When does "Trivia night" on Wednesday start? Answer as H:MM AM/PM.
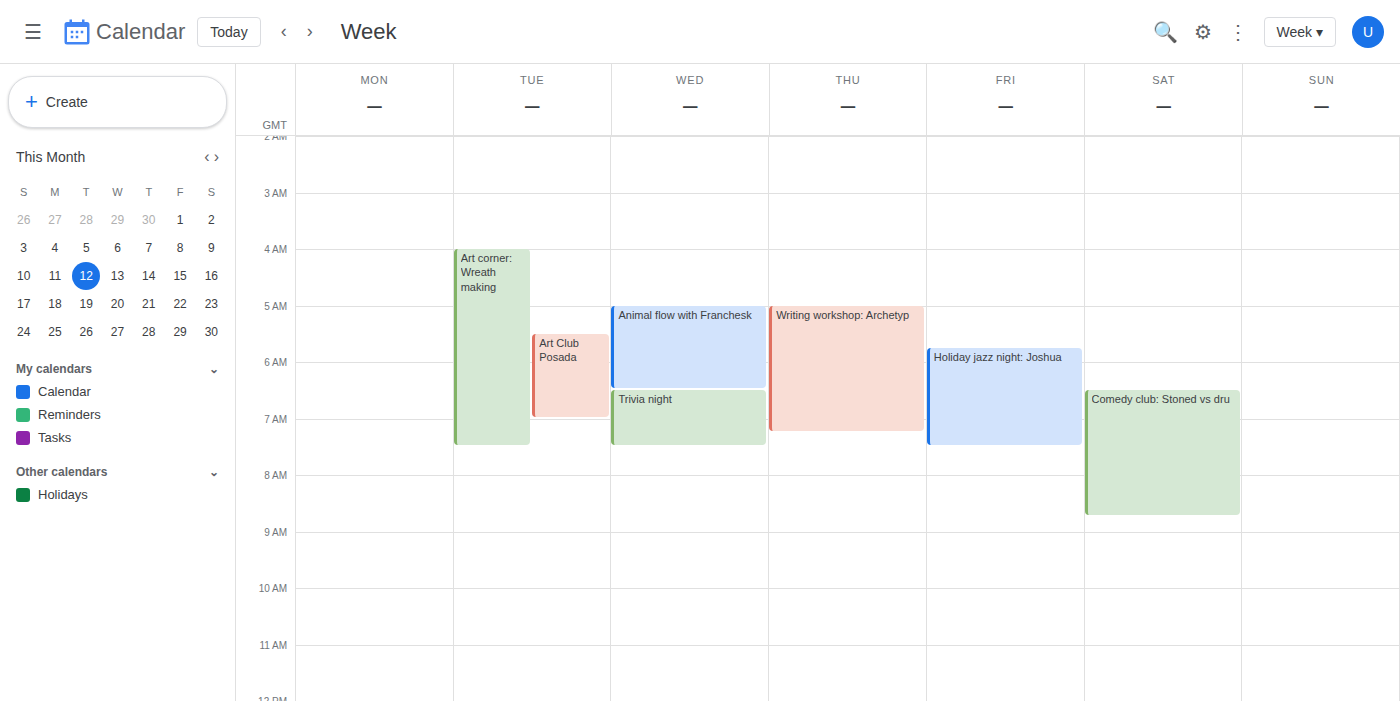
6:30 AM